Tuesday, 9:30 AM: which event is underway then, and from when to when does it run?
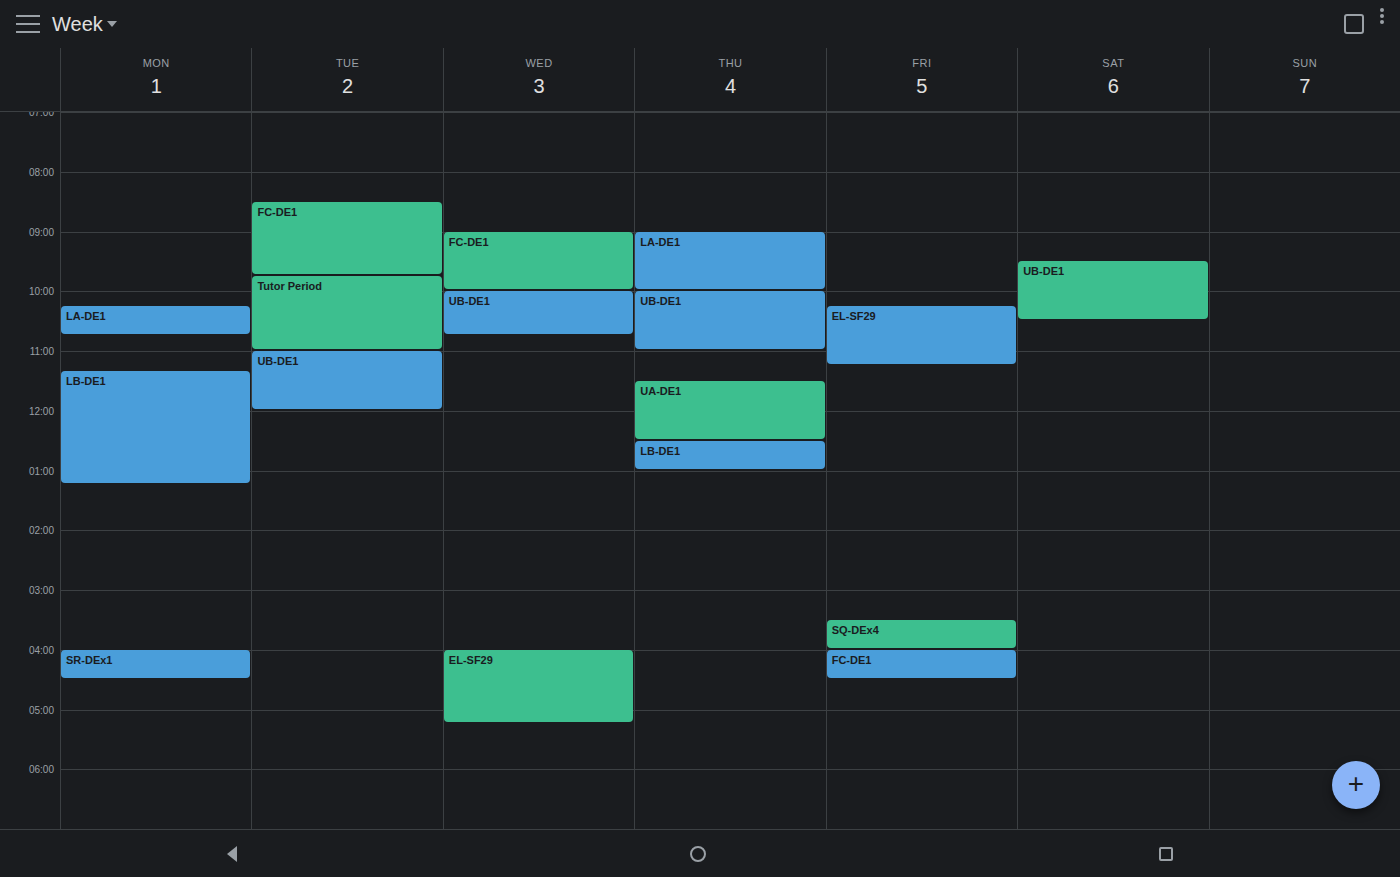
"FC-DE1", 8:30 AM to 9:45 AM